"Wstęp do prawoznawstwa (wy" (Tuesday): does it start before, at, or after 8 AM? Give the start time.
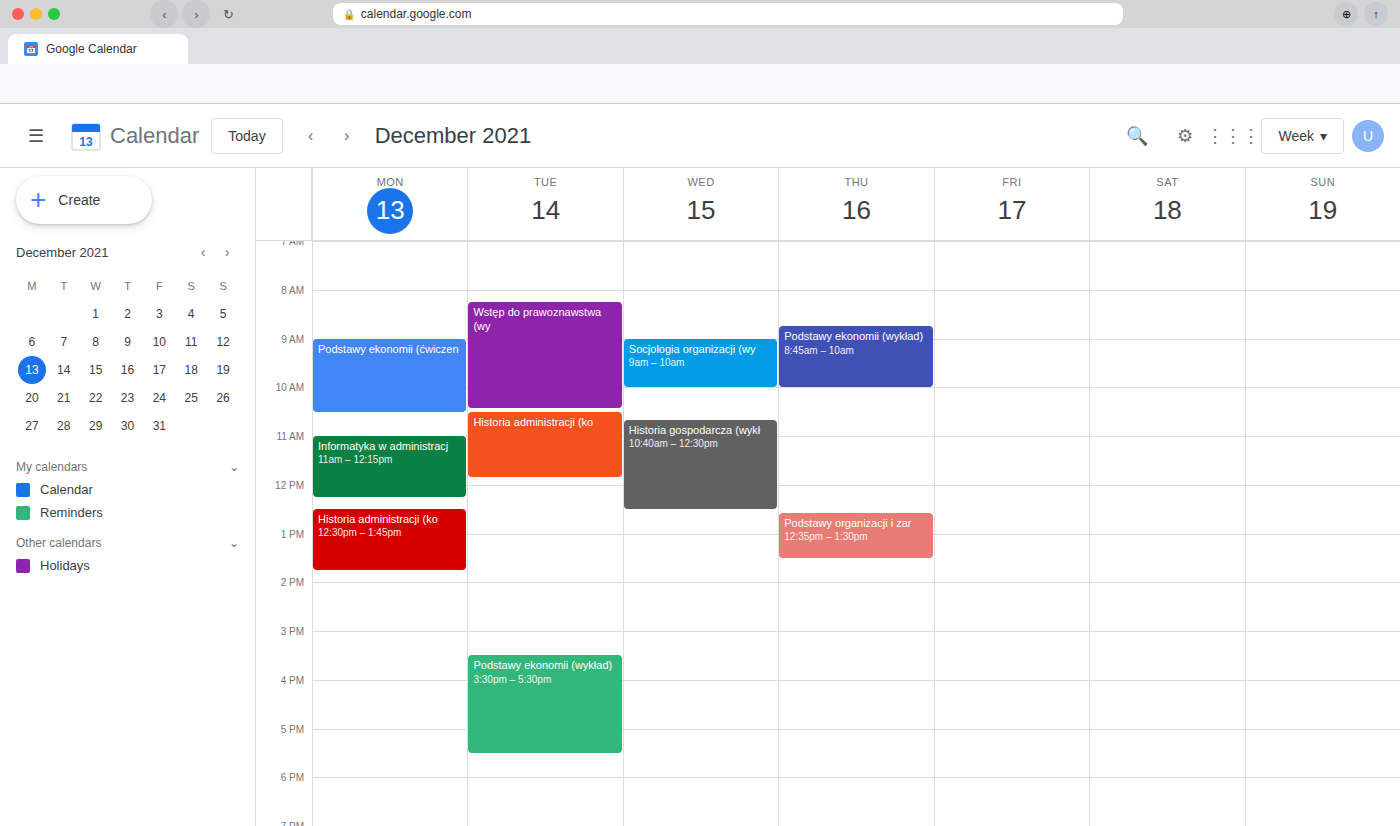
8:15 AM -- after 8 AM, 15 minutes below the 8 AM line.